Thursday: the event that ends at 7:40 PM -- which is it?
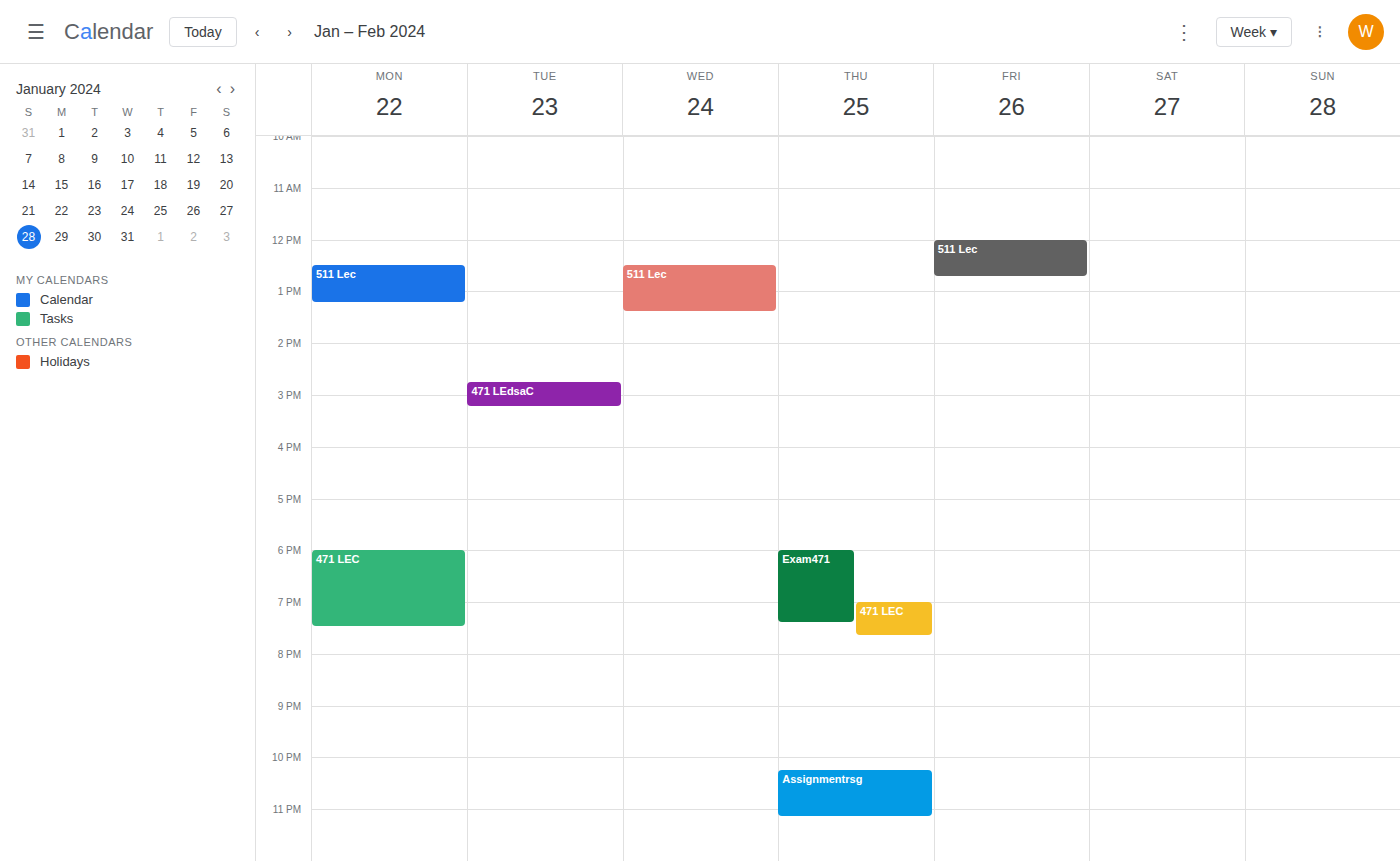
"471 LEC"